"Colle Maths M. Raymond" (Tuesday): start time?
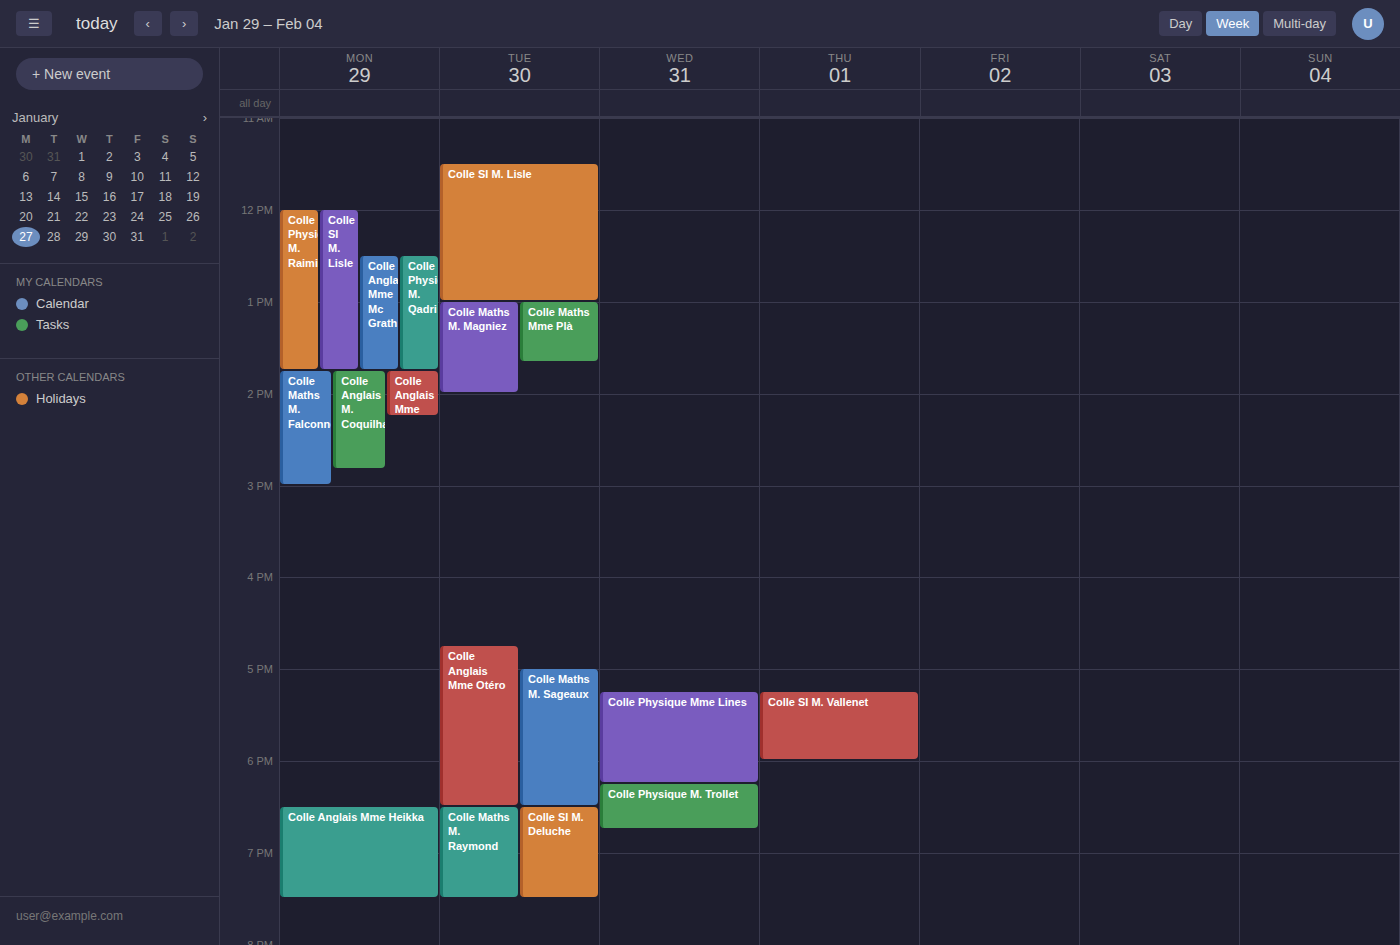
6:30 PM